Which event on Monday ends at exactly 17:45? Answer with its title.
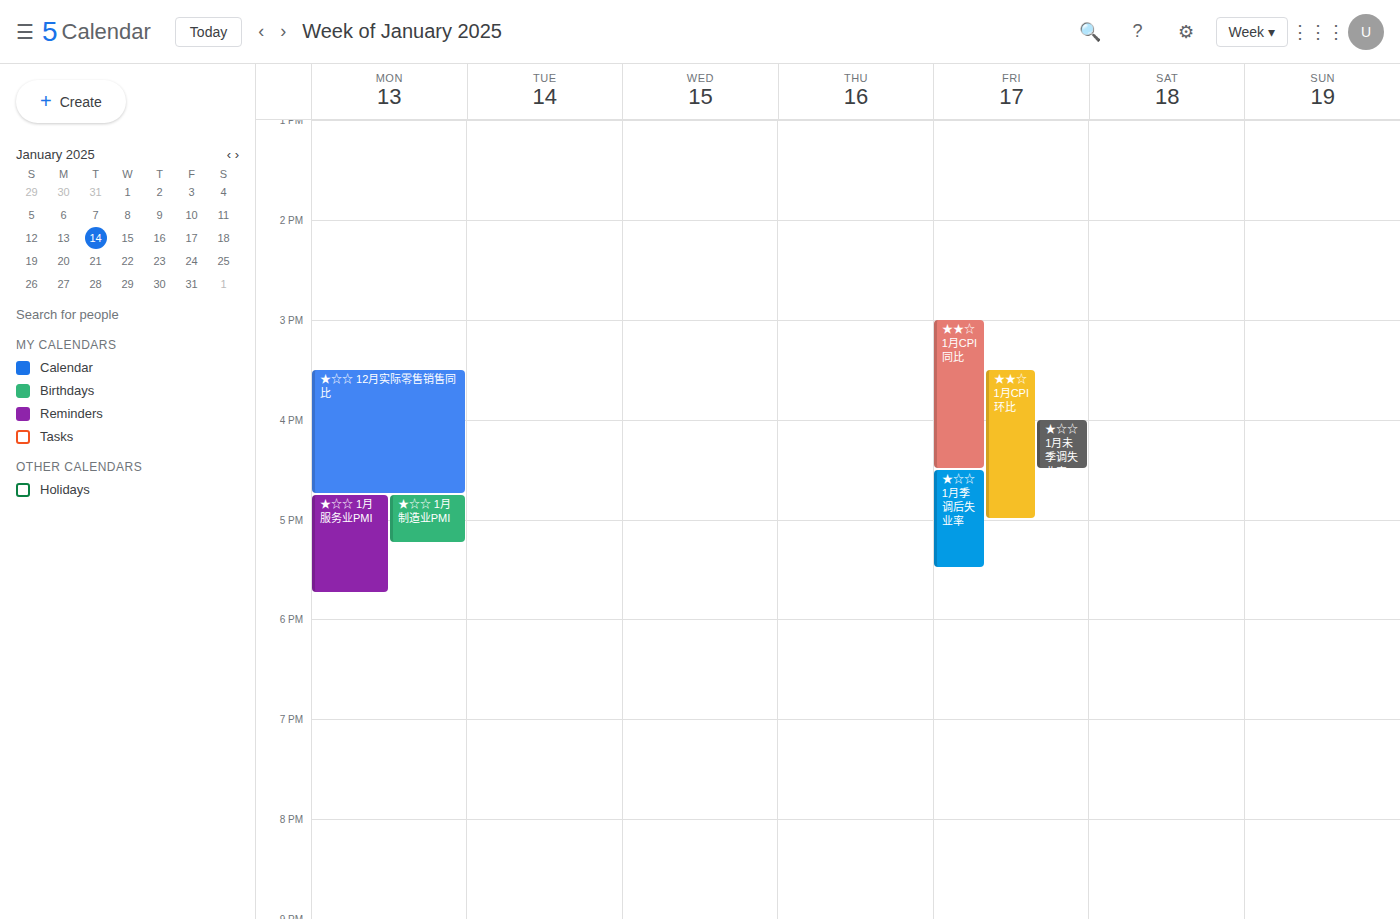
"★☆☆ 1月服务业PMI"